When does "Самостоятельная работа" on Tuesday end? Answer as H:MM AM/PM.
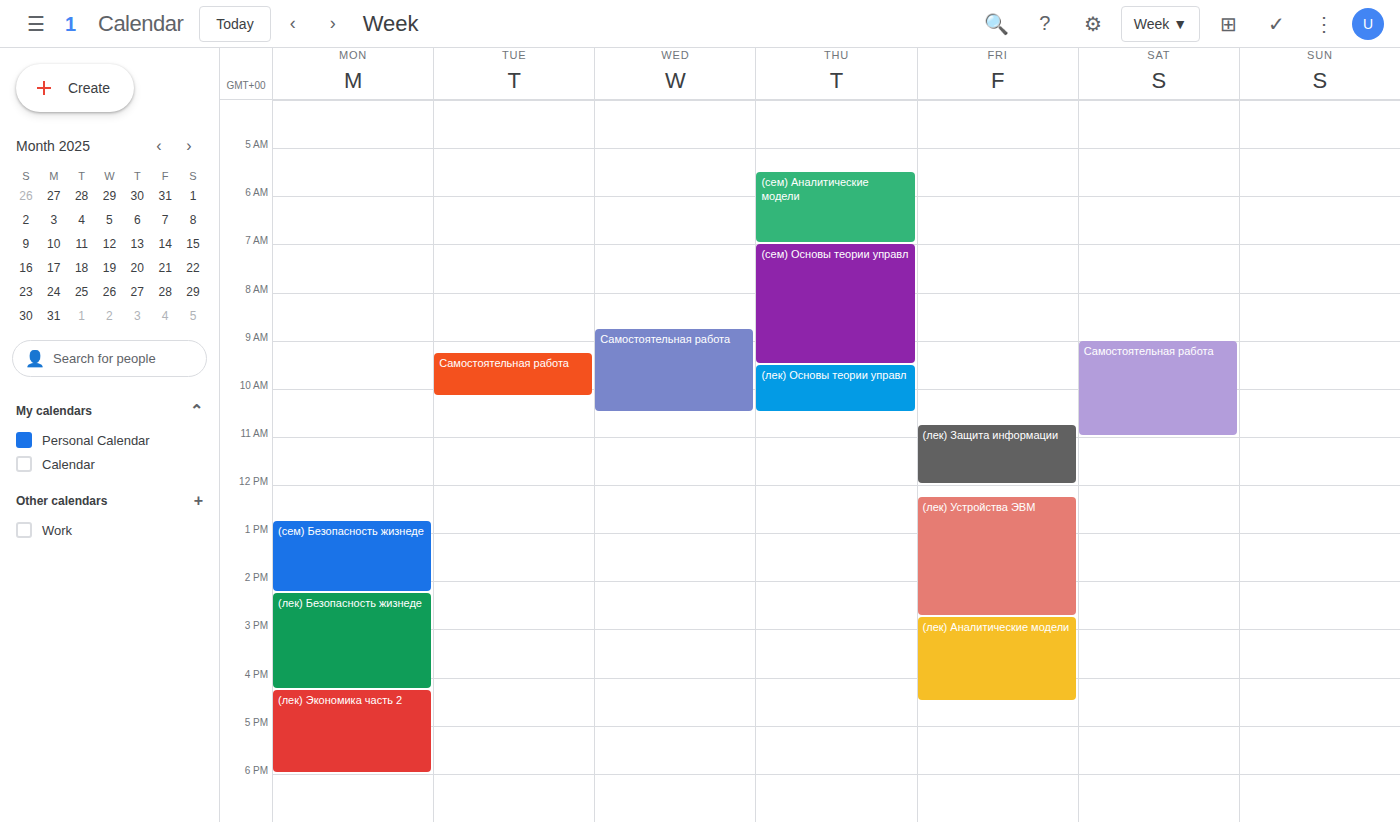
10:10 AM